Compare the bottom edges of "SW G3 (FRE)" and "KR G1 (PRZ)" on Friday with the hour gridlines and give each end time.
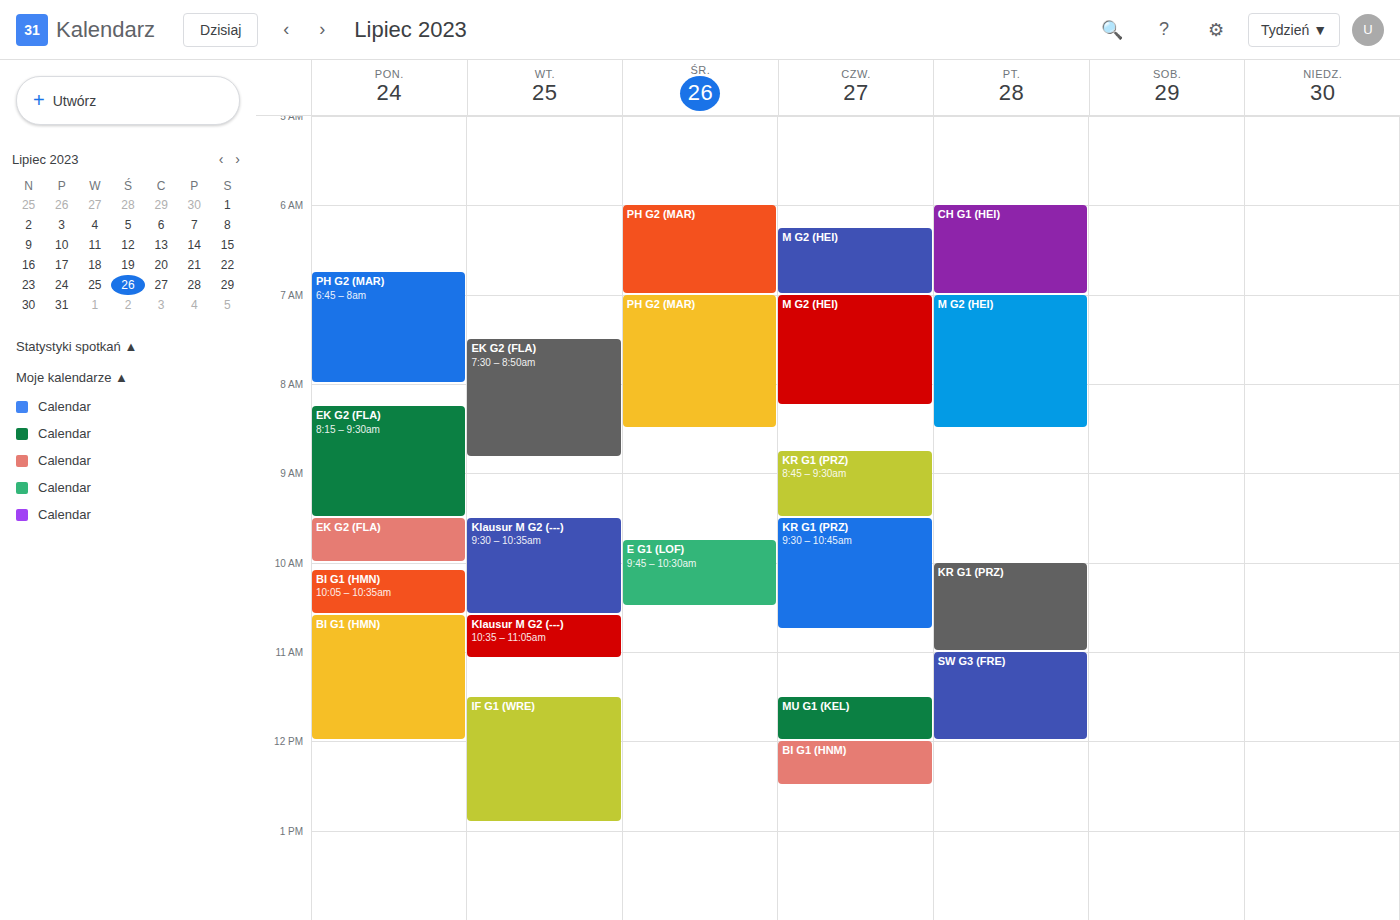
"SW G3 (FRE)": 12:00 PM, exactly on the 12 PM line. "KR G1 (PRZ)": 11:00 AM, exactly on the 11 AM line.